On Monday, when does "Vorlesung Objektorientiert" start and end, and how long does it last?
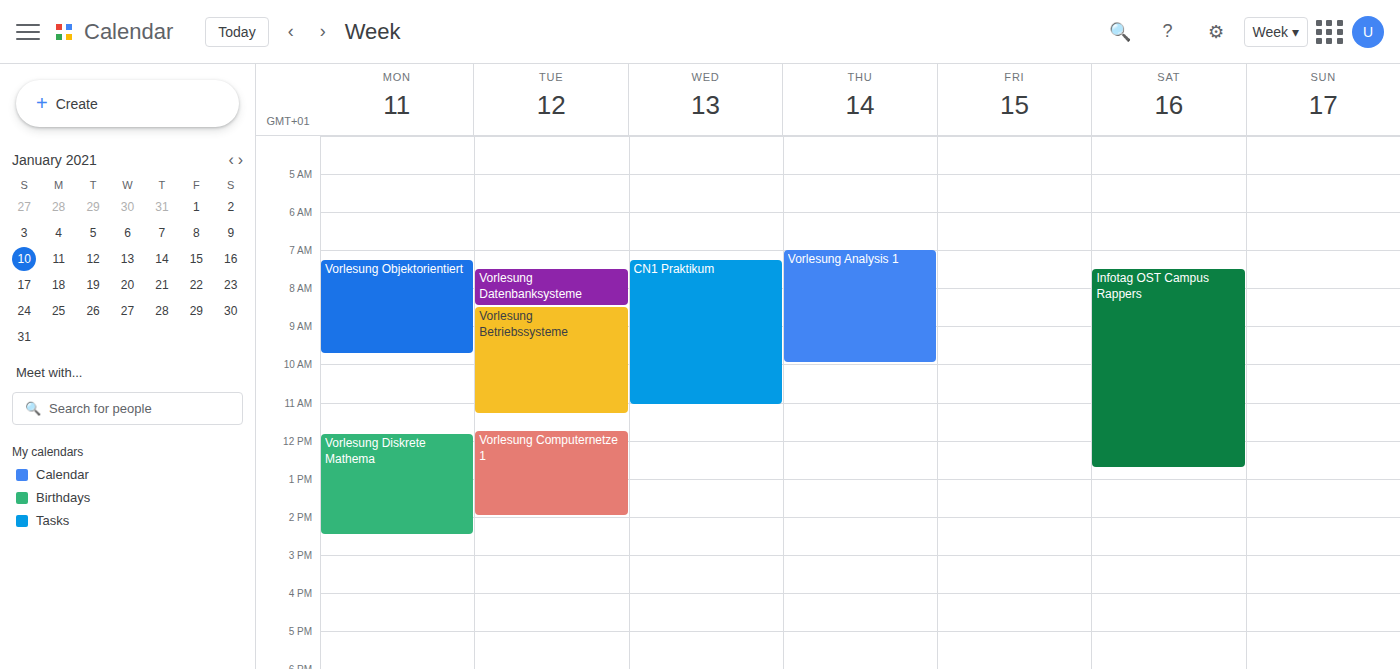
7:15 AM to 9:45 AM, 2 hours 30 minutes